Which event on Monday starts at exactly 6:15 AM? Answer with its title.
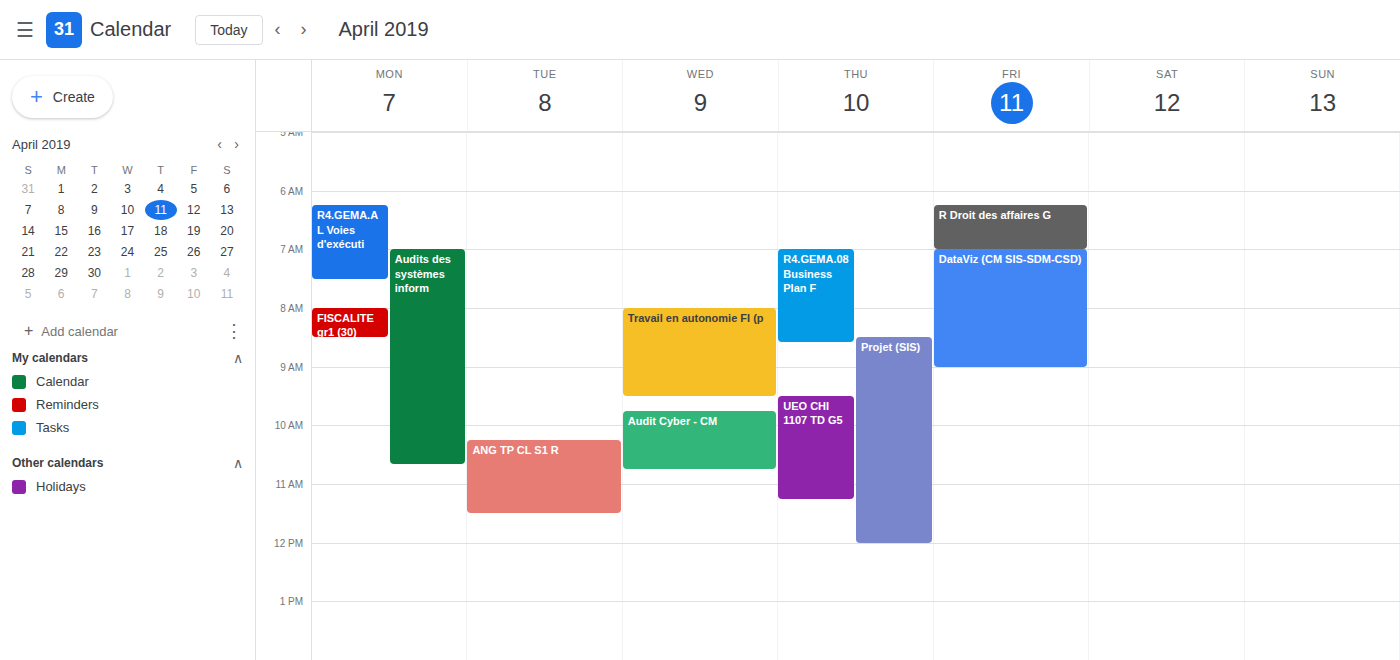
"R4.GEMA.AL Voies d'exécuti"